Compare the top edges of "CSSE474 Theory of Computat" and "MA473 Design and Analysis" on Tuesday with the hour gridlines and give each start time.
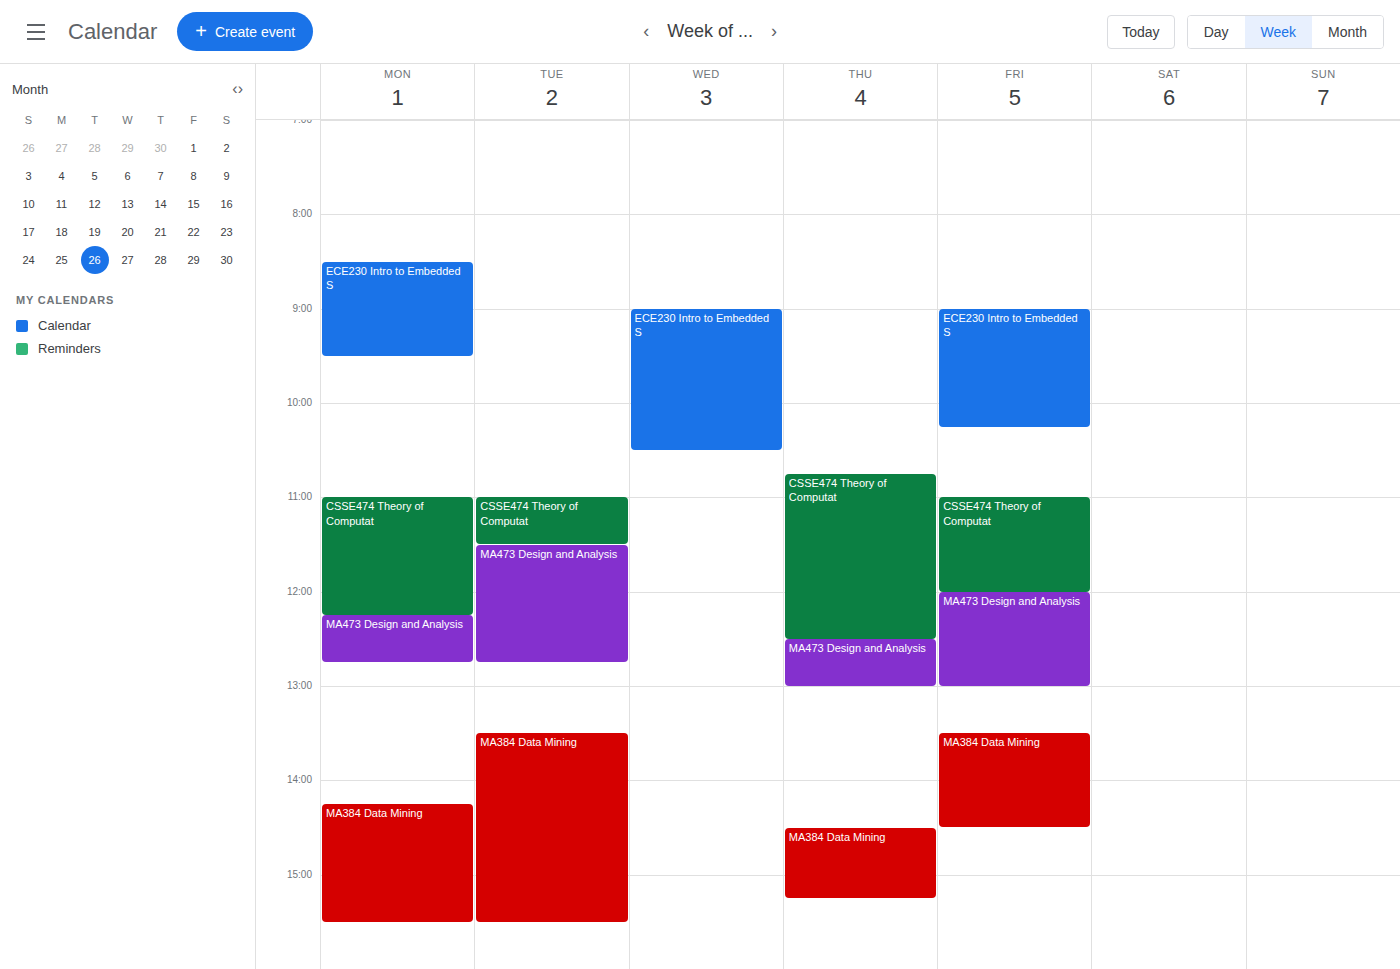
"CSSE474 Theory of Computat": 11:00 AM, exactly on the 11 AM line. "MA473 Design and Analysis": 11:30 AM, halfway between the 11 AM and 12 PM lines.